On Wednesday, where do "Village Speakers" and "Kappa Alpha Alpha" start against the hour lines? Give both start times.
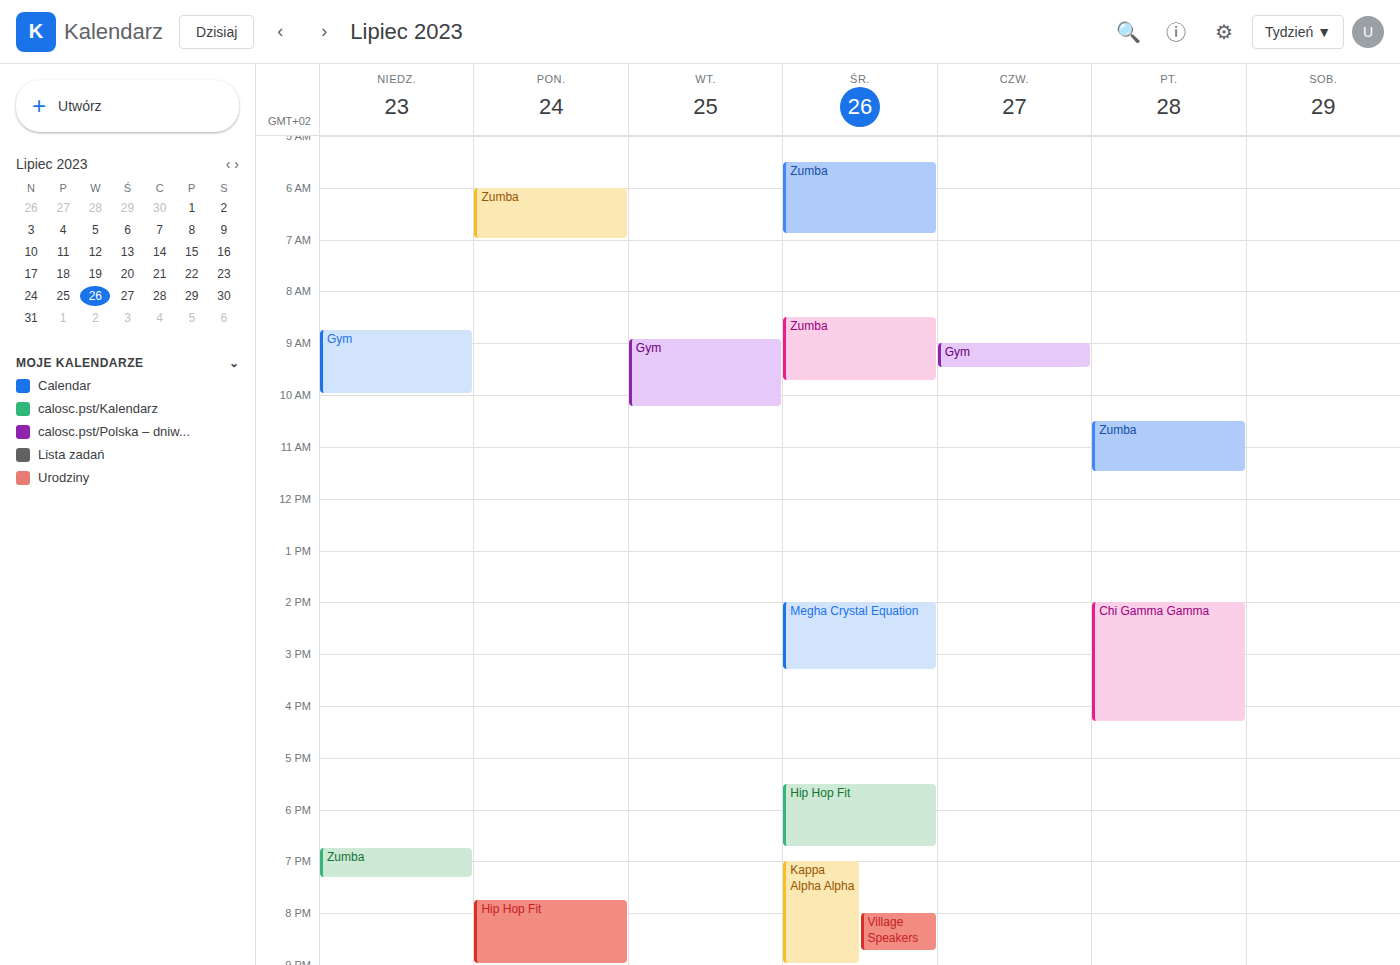
"Village Speakers": 8:00 PM, exactly on the 8 PM line. "Kappa Alpha Alpha": 7:00 PM, exactly on the 7 PM line.